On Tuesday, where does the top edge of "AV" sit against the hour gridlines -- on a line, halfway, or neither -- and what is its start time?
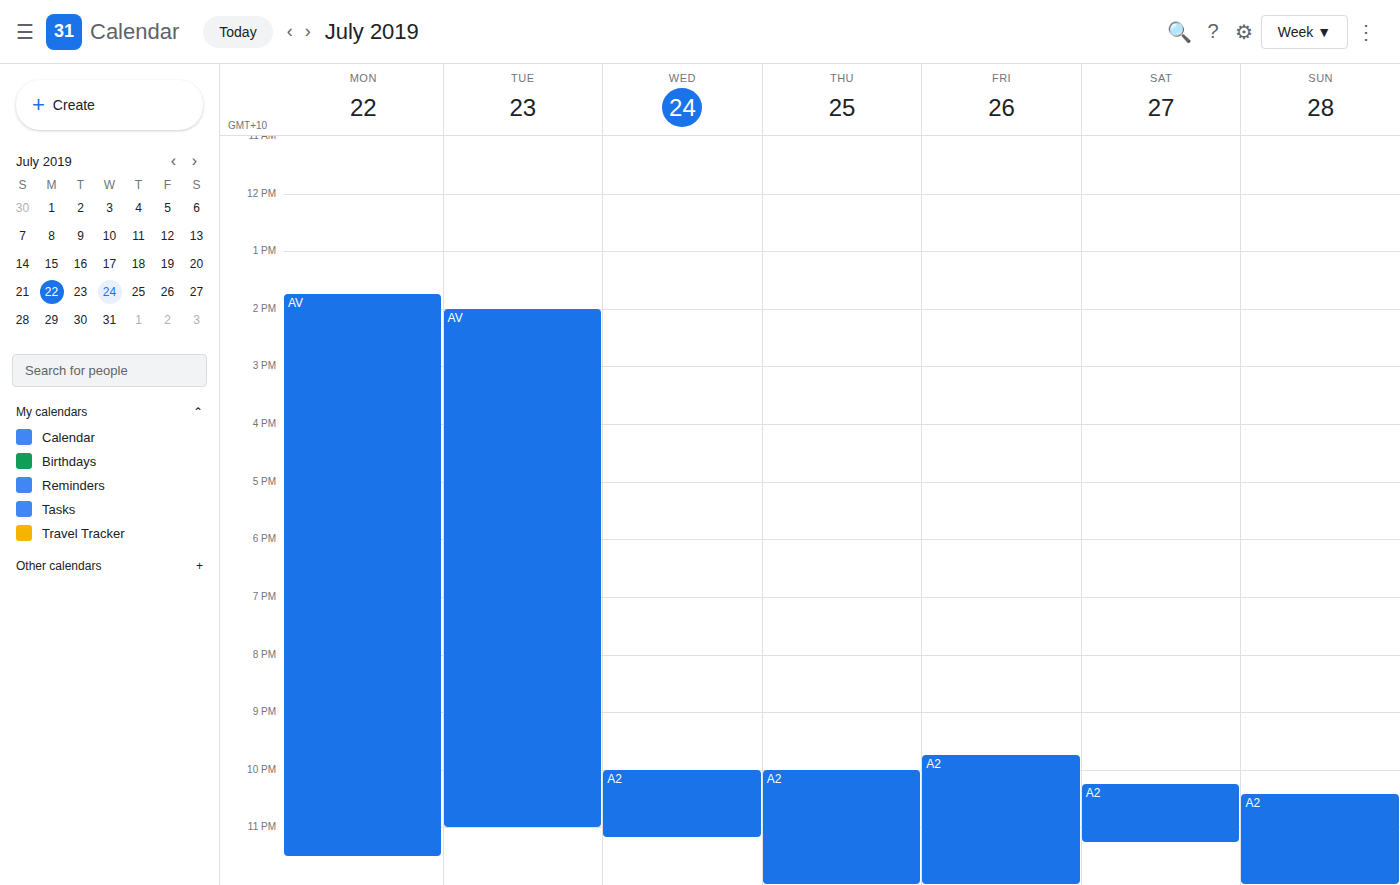
2:00 PM -- exactly on the 2 PM line.